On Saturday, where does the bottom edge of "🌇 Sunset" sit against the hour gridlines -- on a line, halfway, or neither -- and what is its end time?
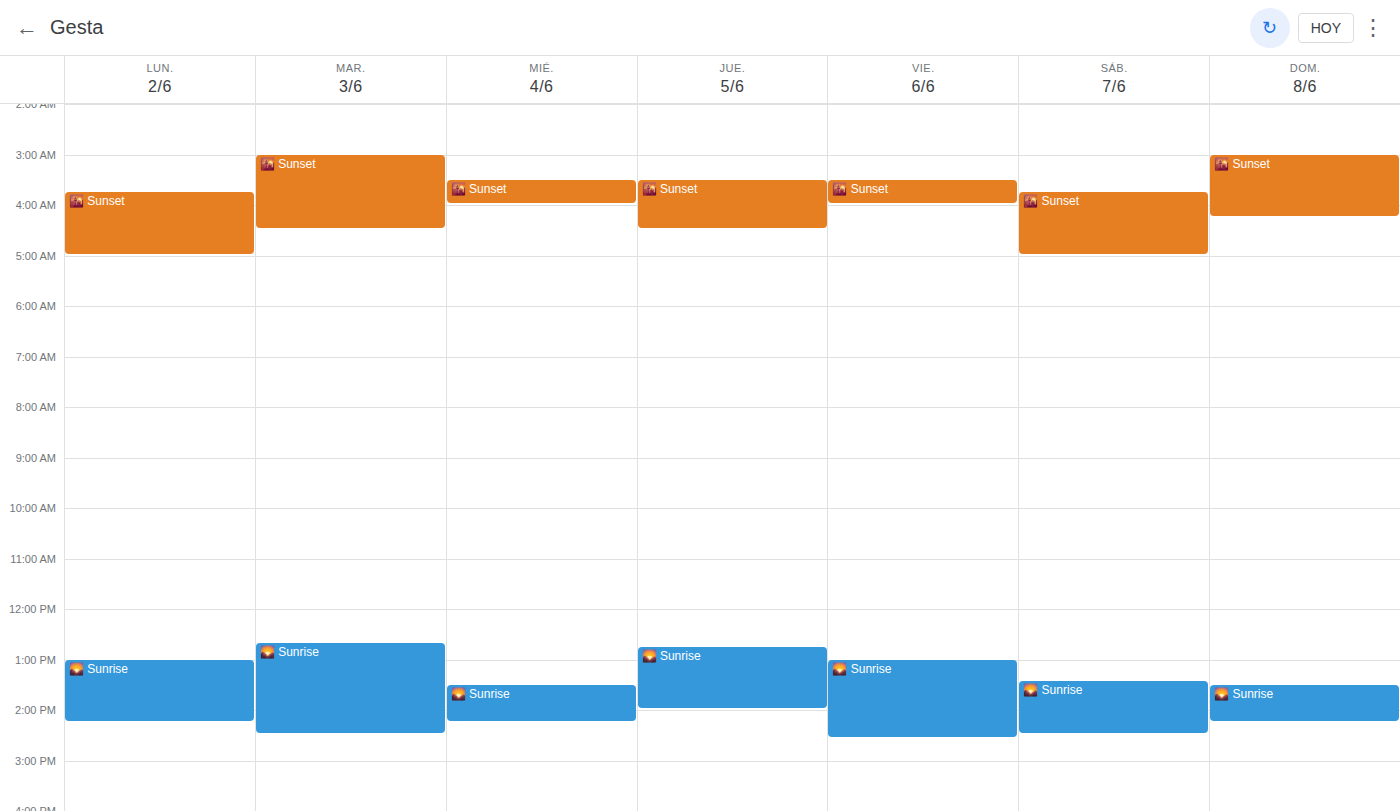
5:00 AM -- exactly on the 5 AM line.